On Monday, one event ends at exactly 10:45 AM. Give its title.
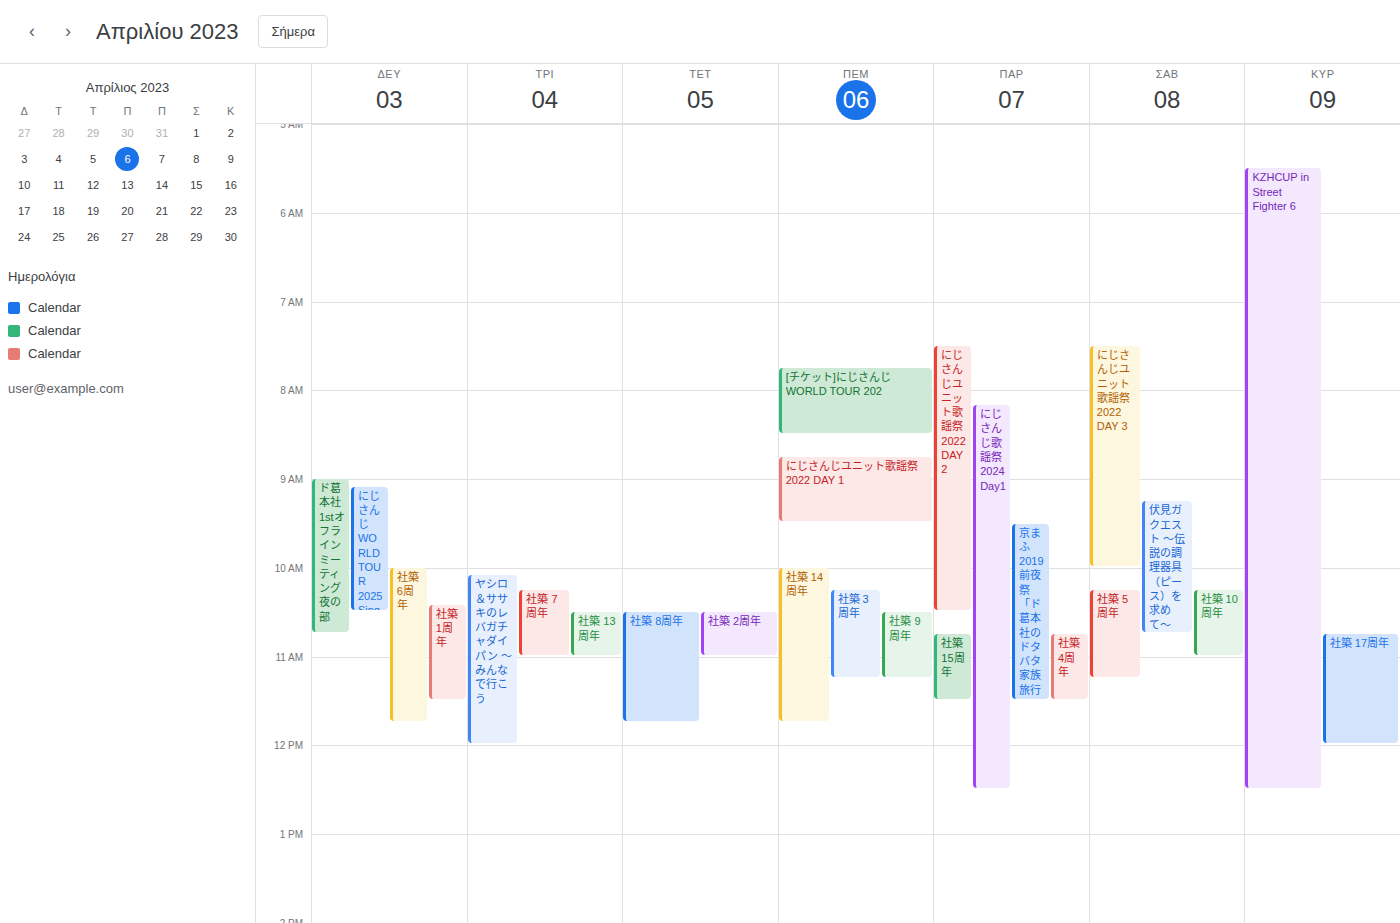
"ド葛本社1stオフラインミーティング 夜の部"